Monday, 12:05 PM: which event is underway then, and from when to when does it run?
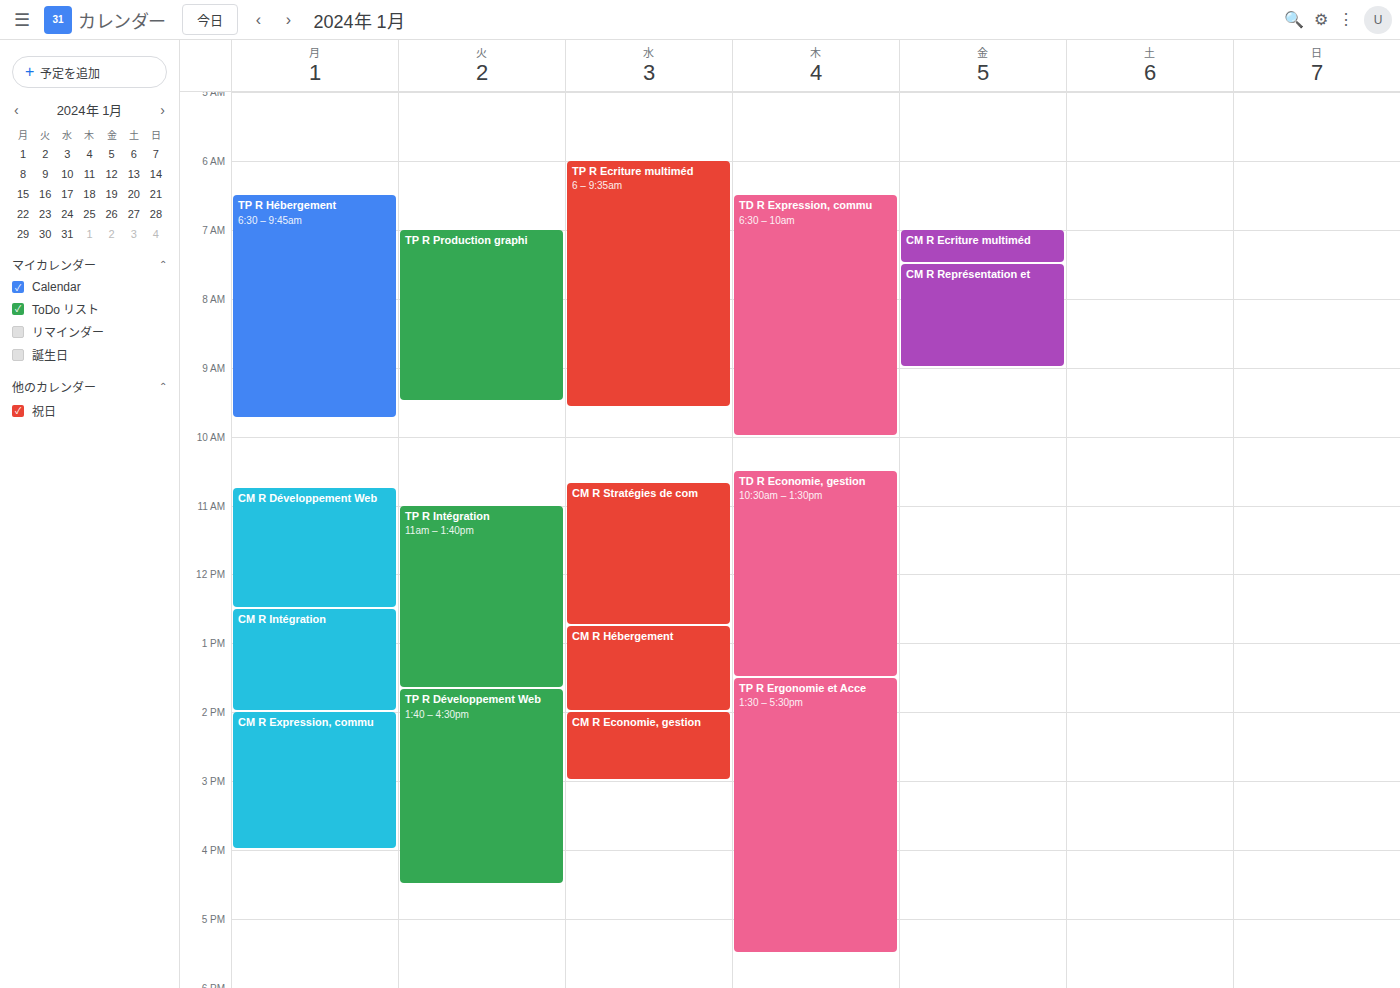
"CM R Développement Web", 10:45 AM to 12:30 PM